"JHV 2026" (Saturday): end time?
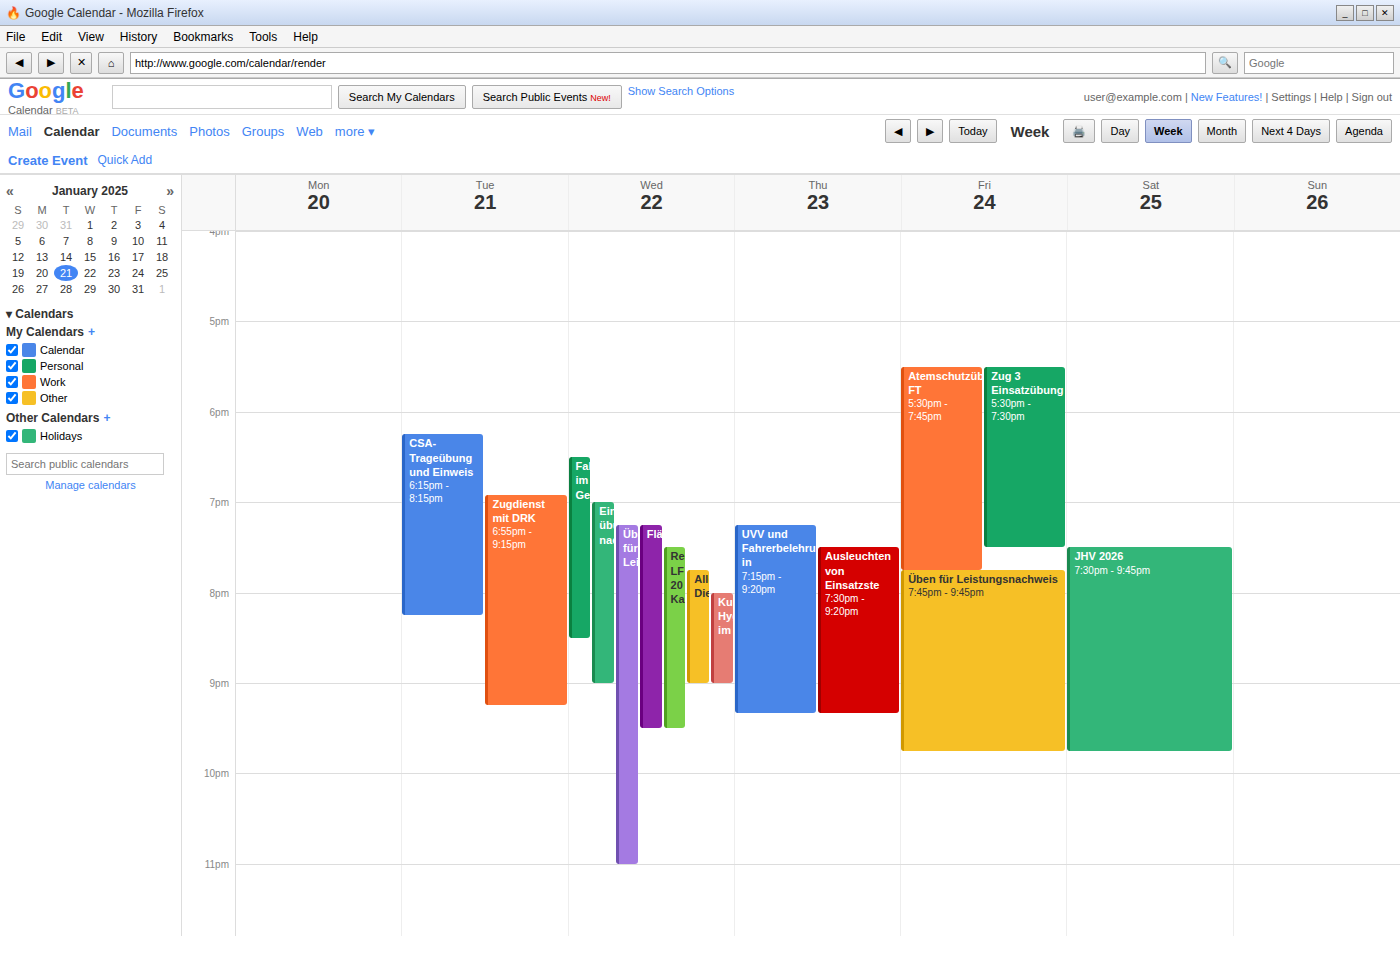
9:45 PM